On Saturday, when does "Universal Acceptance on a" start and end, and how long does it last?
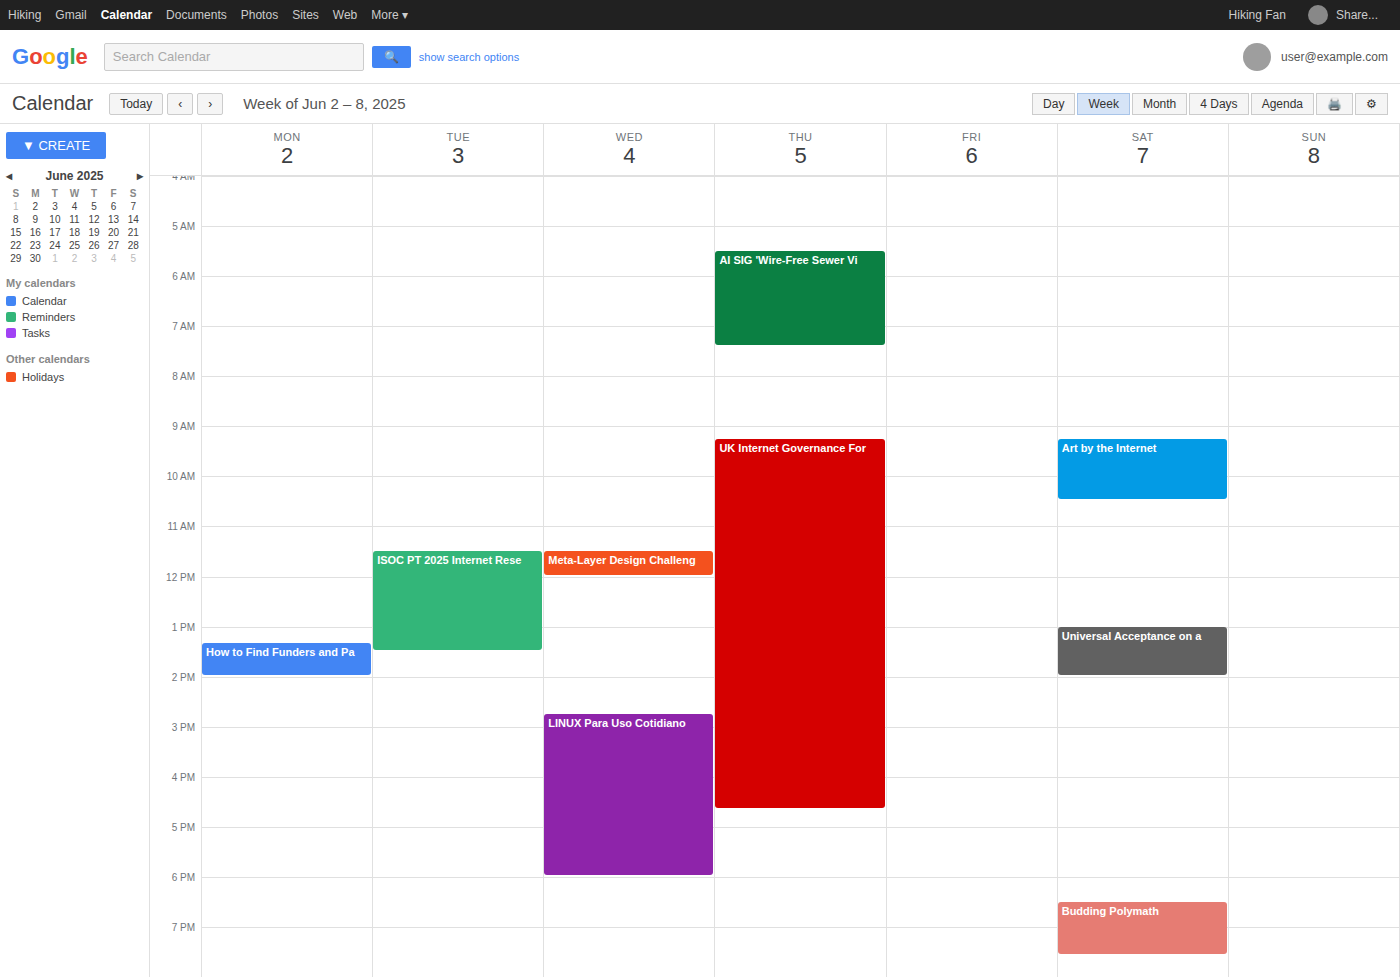
1:00 PM to 2:00 PM, 1 hour